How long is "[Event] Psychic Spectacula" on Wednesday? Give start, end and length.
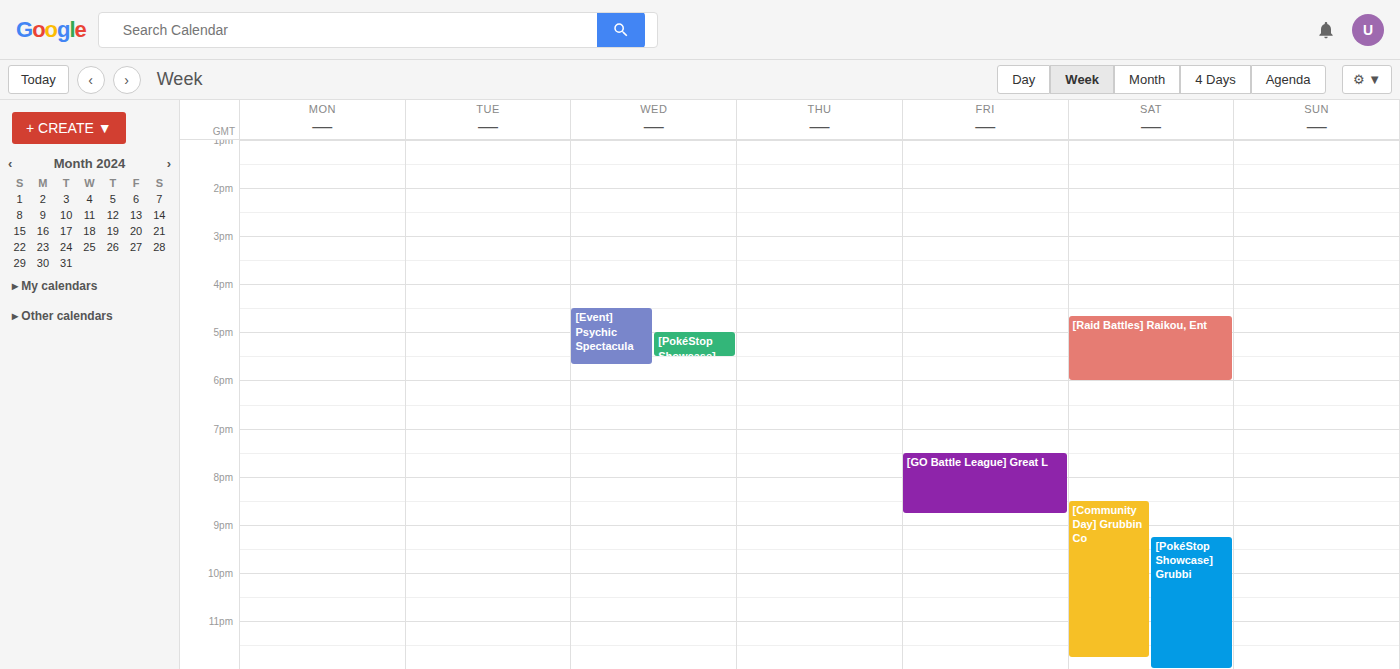
4:30 PM to 5:40 PM, 1 hour 10 minutes